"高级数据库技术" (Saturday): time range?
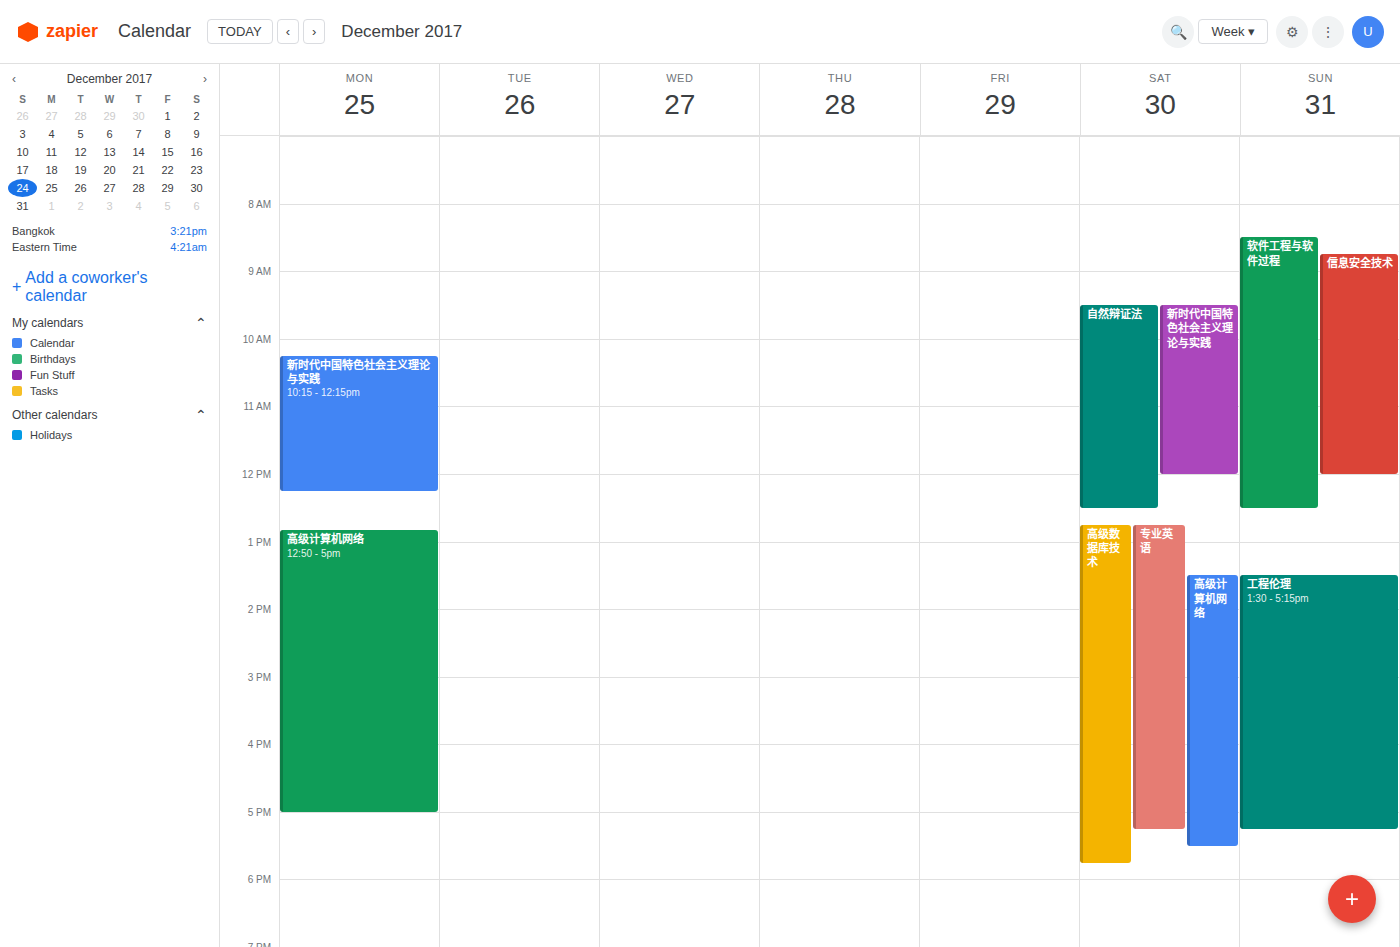
12:45 PM to 5:45 PM